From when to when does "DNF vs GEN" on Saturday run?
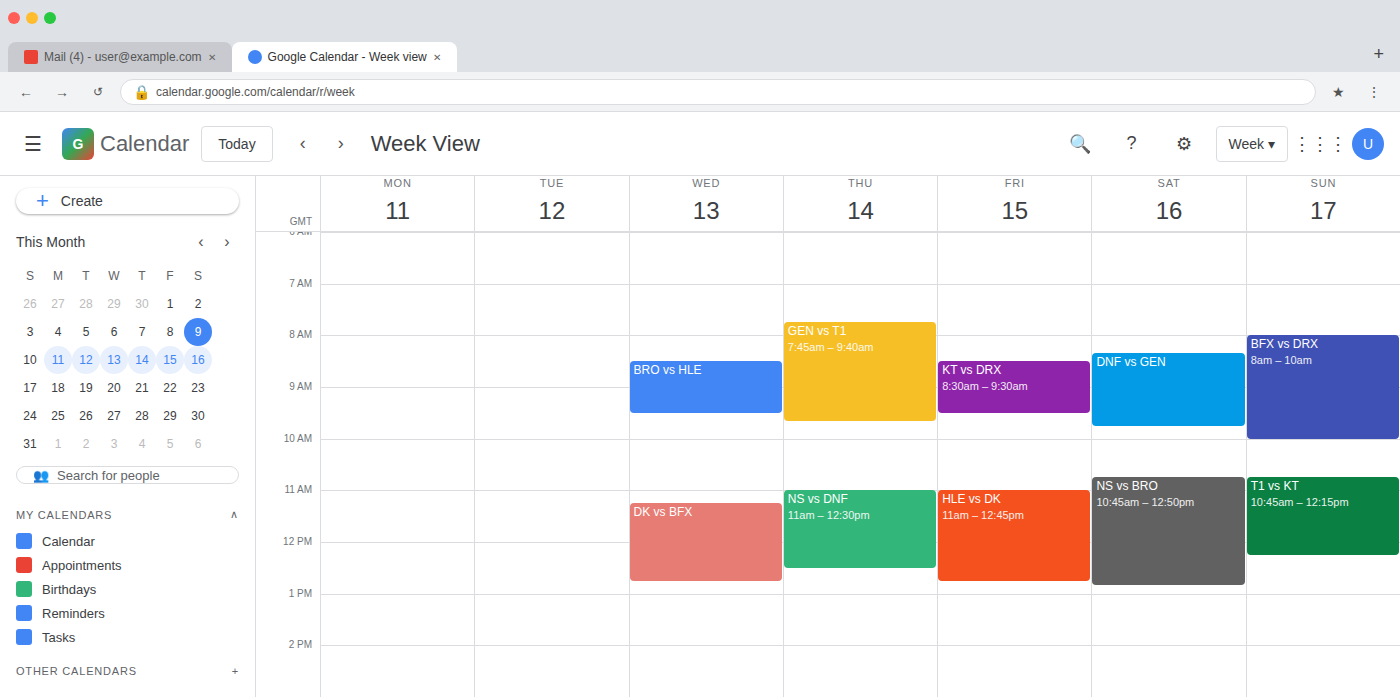
8:20 AM to 9:45 AM